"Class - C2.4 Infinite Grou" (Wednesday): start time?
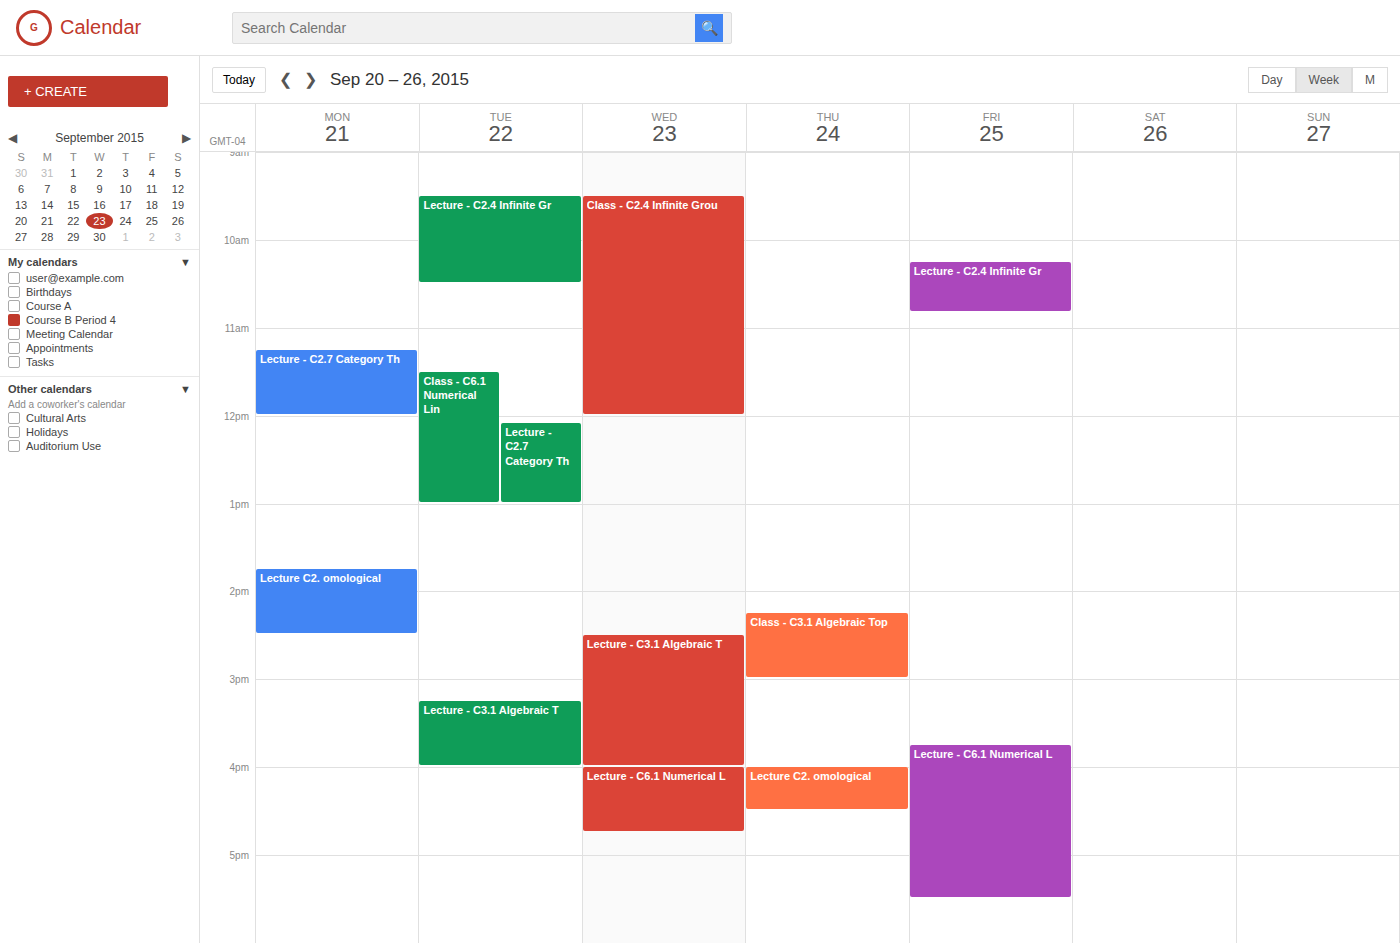
9:30 AM